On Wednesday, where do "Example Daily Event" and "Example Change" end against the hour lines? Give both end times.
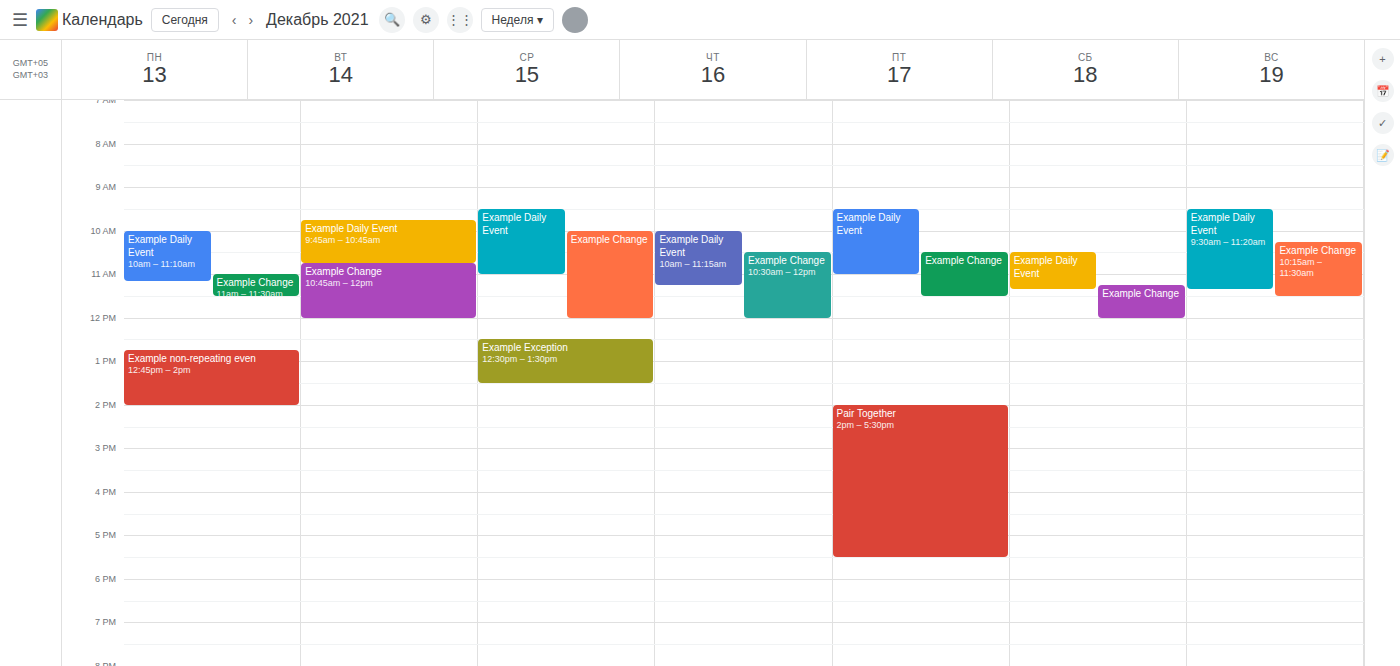
"Example Daily Event": 11:00 AM, exactly on the 11 AM line. "Example Change": 12:00 PM, exactly on the 12 PM line.